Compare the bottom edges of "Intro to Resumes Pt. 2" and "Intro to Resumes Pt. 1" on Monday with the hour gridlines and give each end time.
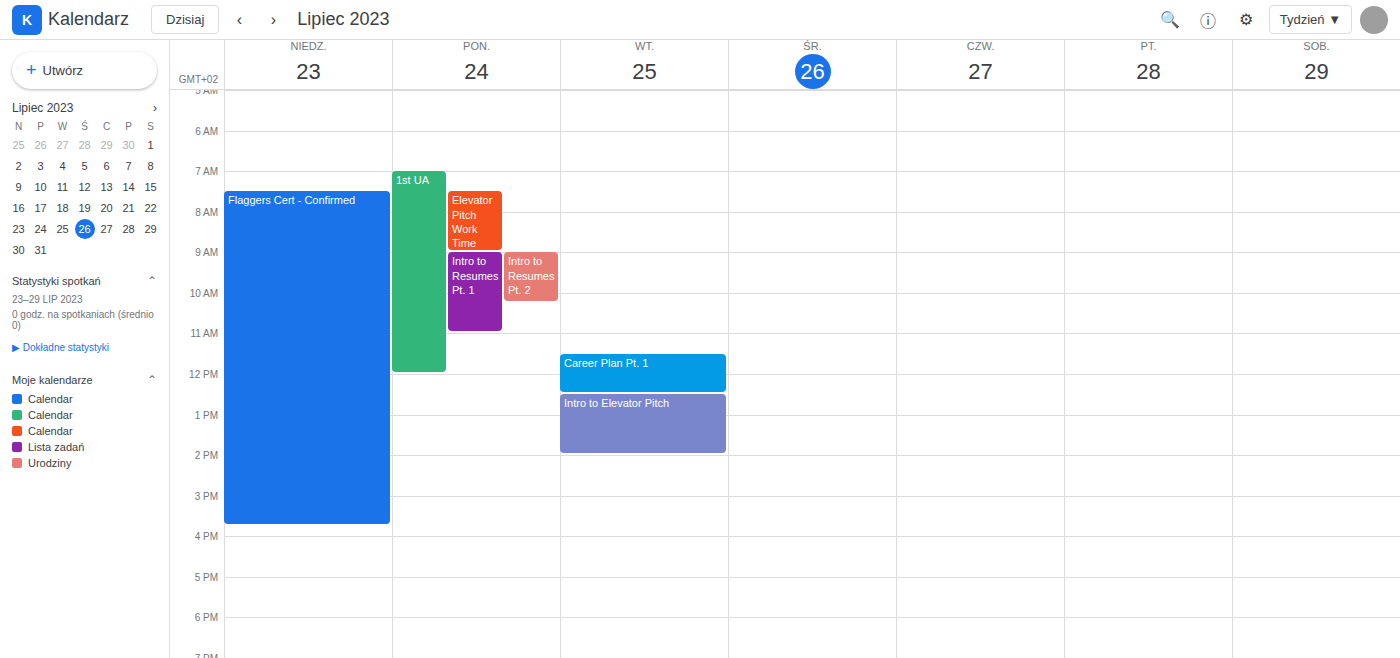
"Intro to Resumes Pt. 2": 10:15 AM, neither: a quarter of the way from the 10 AM line to the 11 AM line. "Intro to Resumes Pt. 1": 11:00 AM, exactly on the 11 AM line.